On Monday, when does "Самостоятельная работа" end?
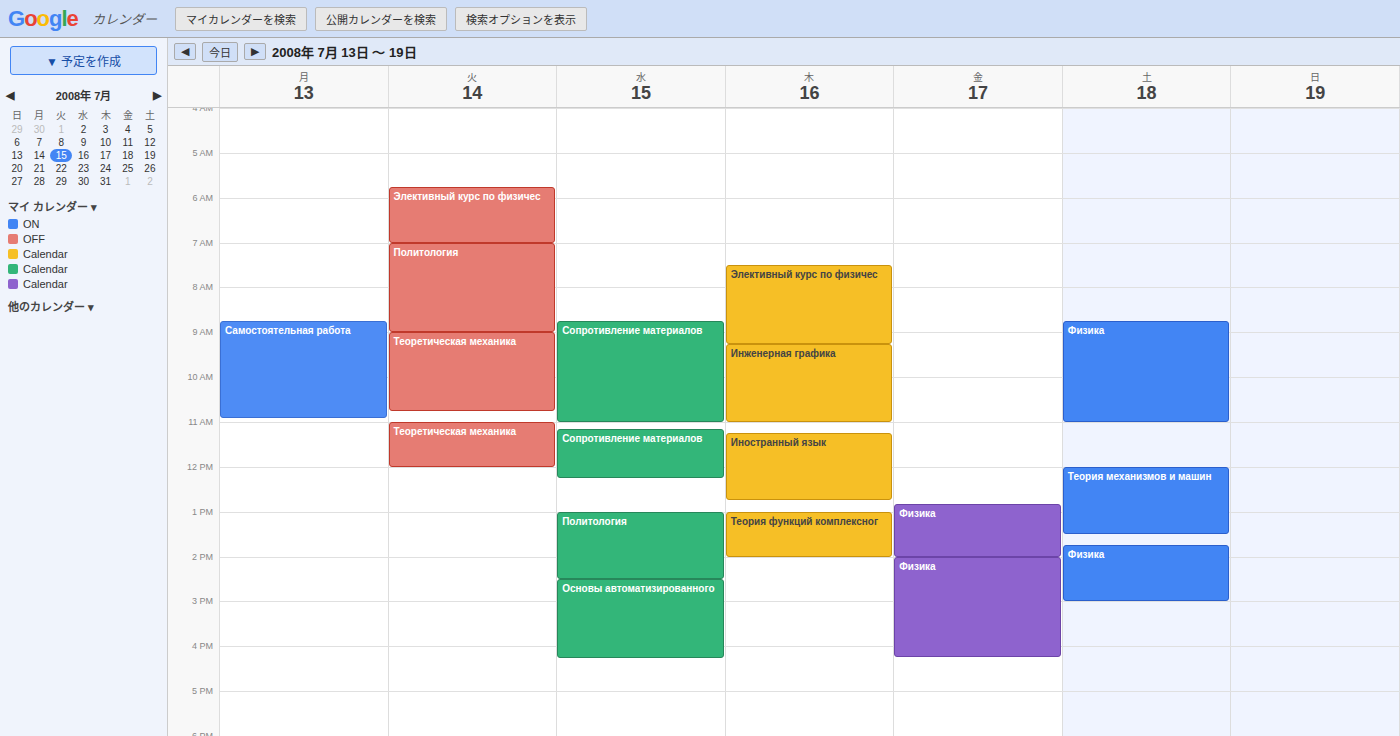
10:55 AM